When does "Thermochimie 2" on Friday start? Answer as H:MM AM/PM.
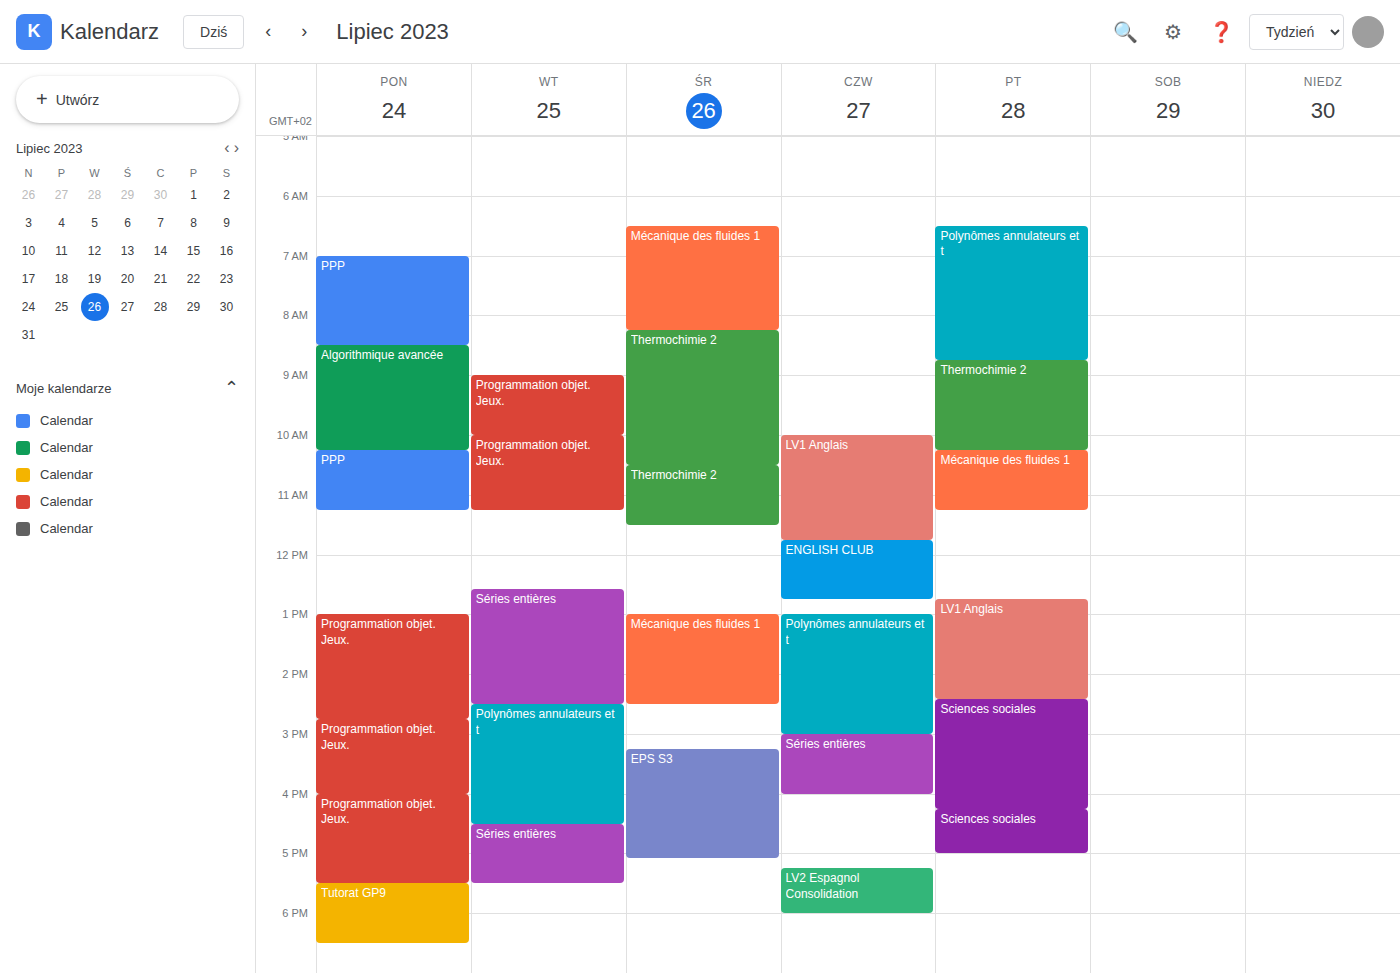
8:45 AM